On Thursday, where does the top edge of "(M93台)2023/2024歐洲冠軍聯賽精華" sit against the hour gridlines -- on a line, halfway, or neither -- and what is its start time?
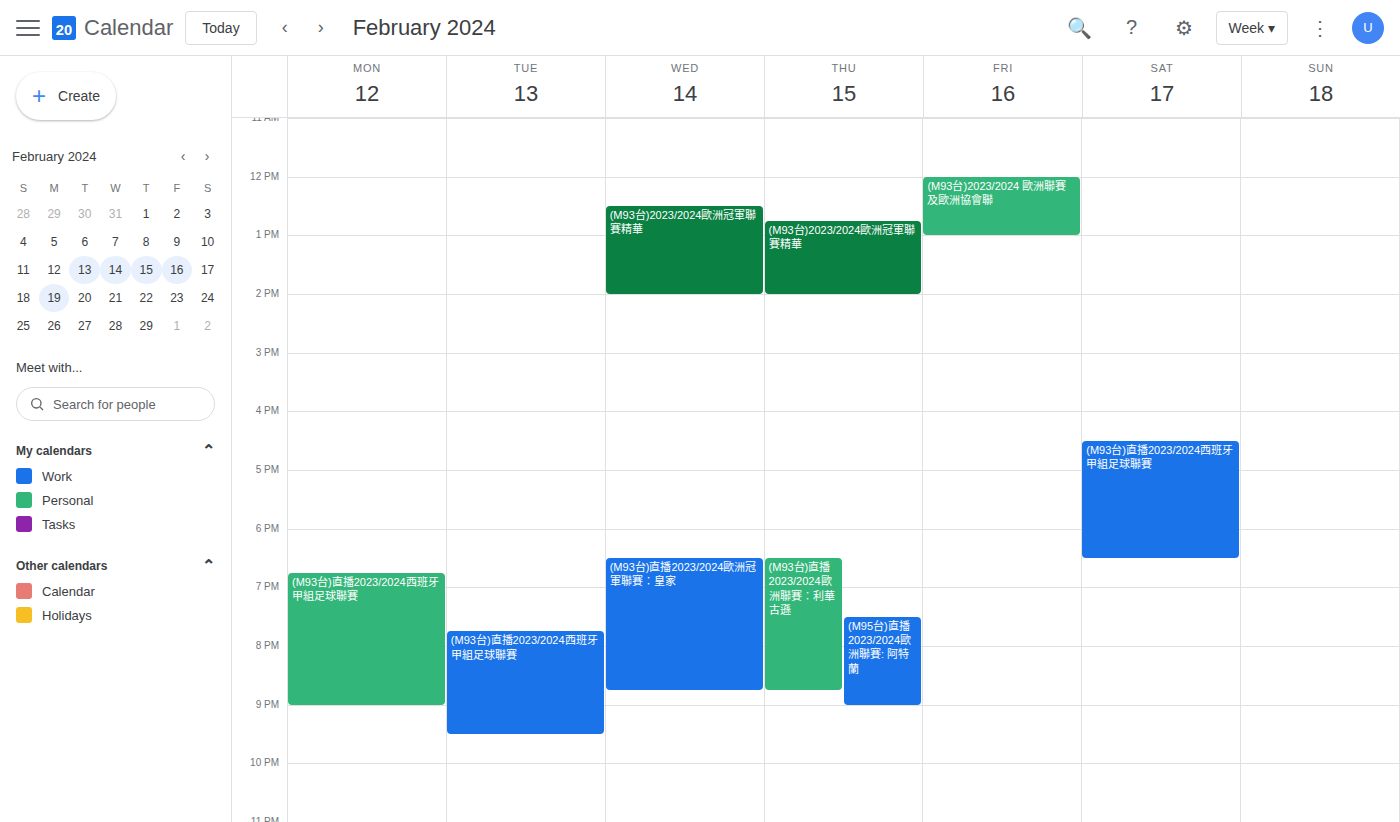
12:45 PM -- neither: three quarters of the way from the 12 PM line to the 1 PM line.